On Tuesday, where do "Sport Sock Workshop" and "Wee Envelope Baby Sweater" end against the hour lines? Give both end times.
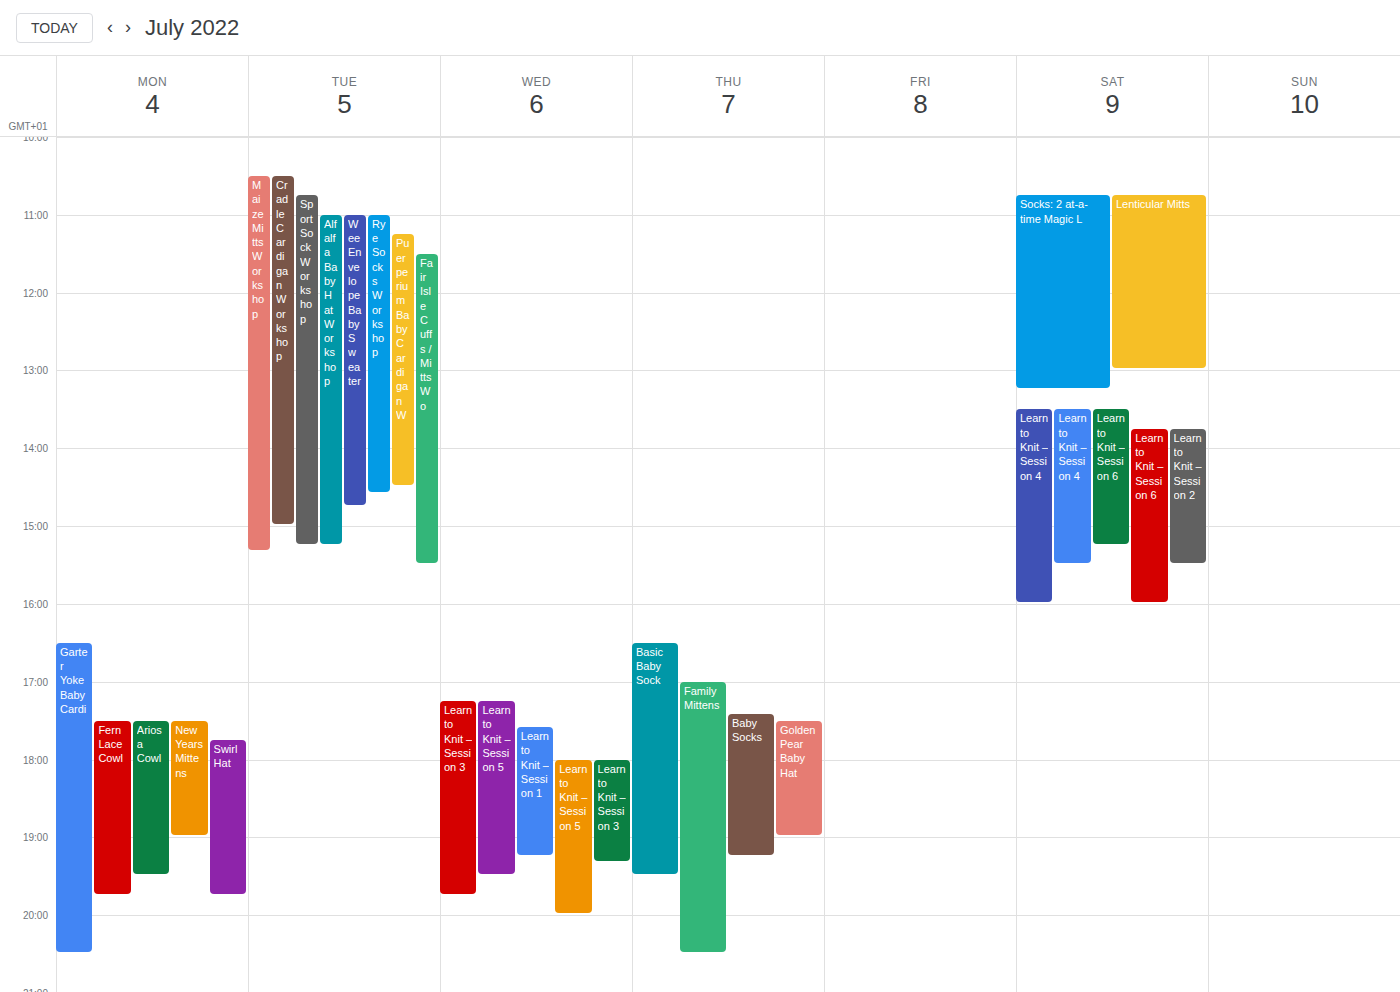
"Sport Sock Workshop": 3:15 PM, neither: a quarter of the way from the 3 PM line to the 4 PM line. "Wee Envelope Baby Sweater": 2:45 PM, neither: three quarters of the way from the 2 PM line to the 3 PM line.